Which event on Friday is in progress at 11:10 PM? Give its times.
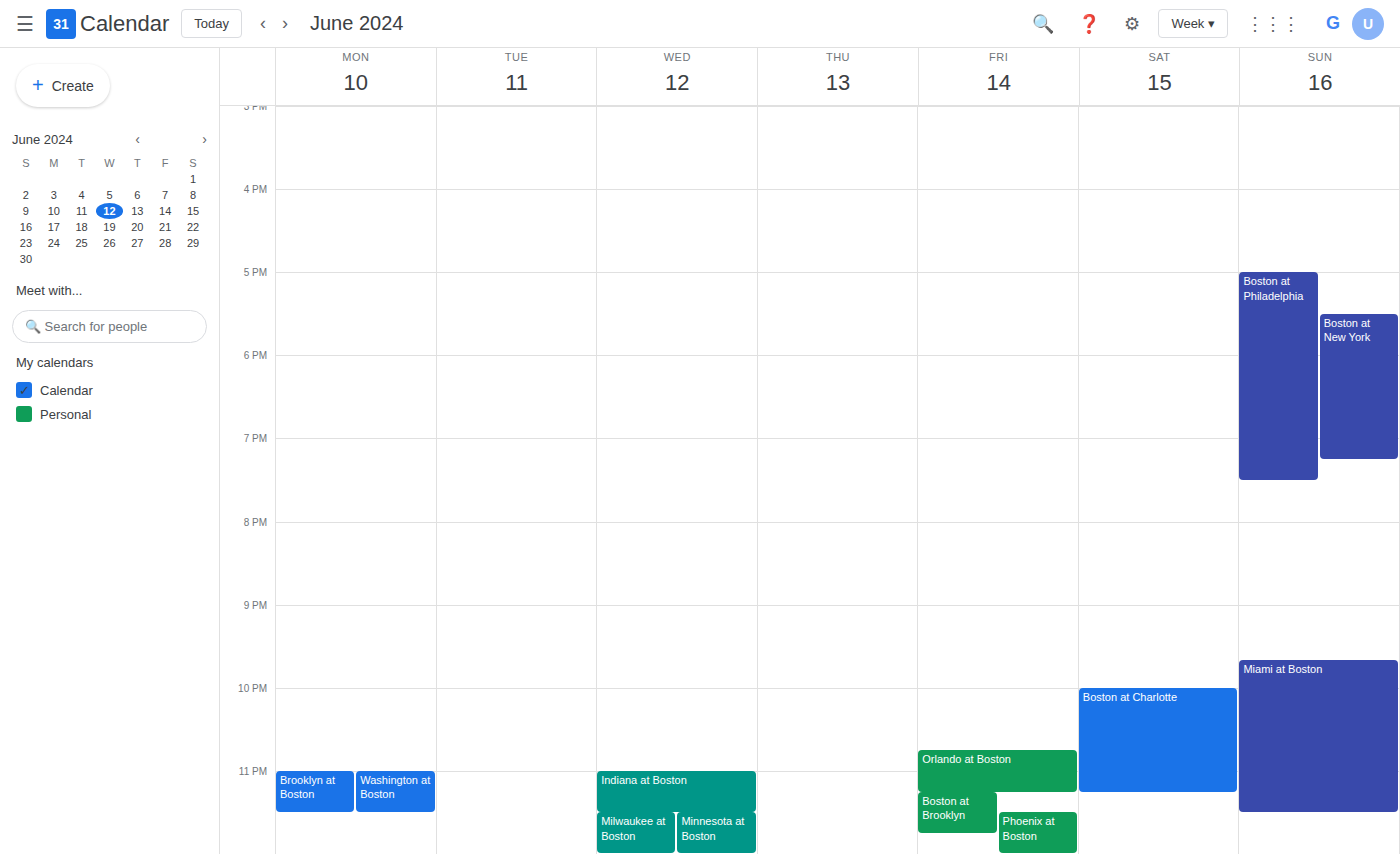
"Orlando at Boston", 10:45 PM to 11:15 PM